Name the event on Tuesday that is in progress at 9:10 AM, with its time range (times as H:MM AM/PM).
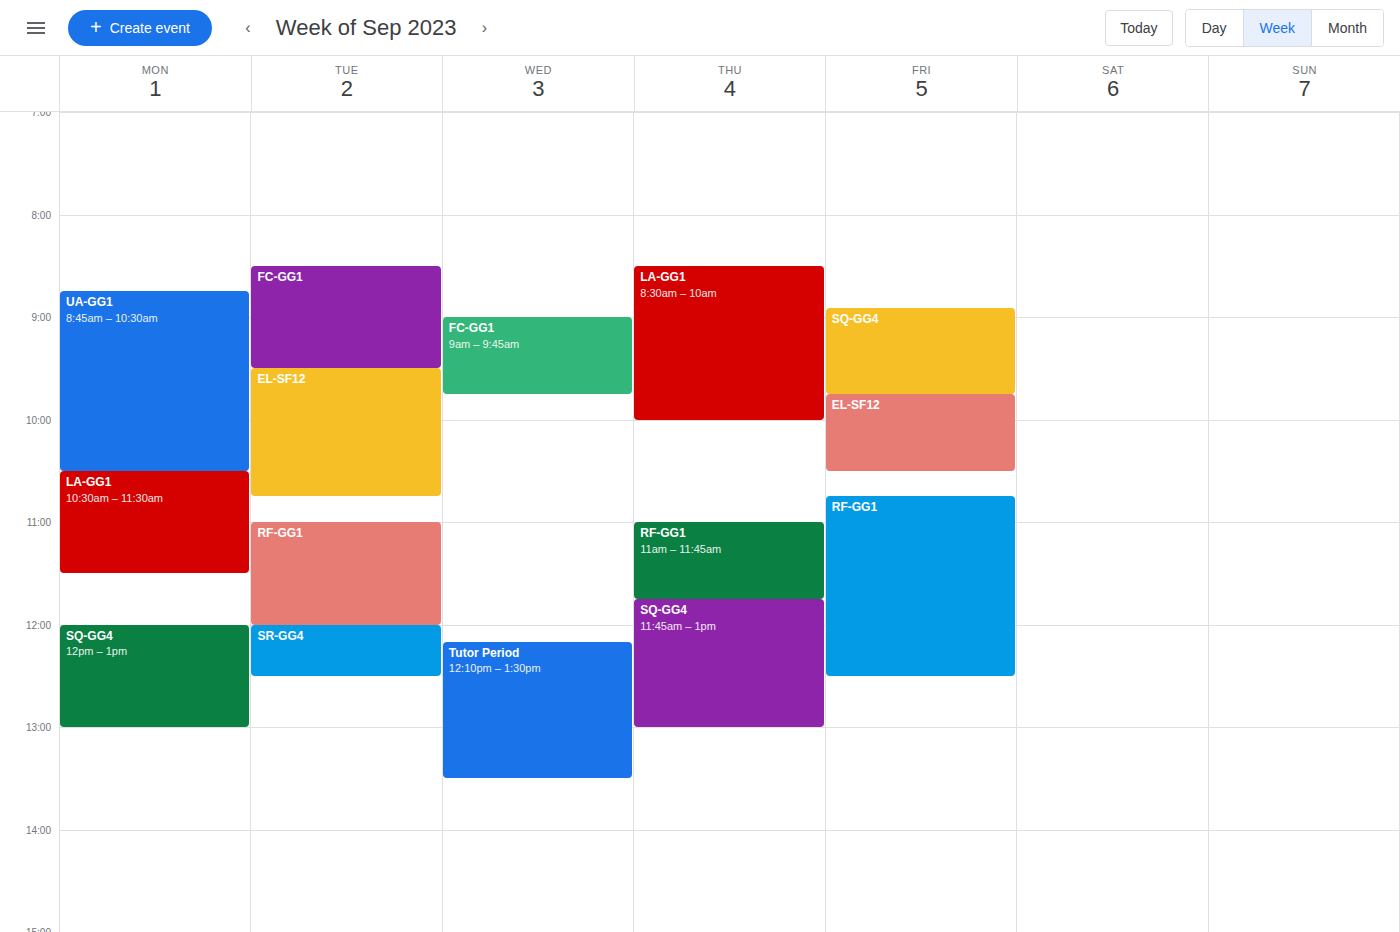
"FC-GG1", 8:30 AM to 9:30 AM